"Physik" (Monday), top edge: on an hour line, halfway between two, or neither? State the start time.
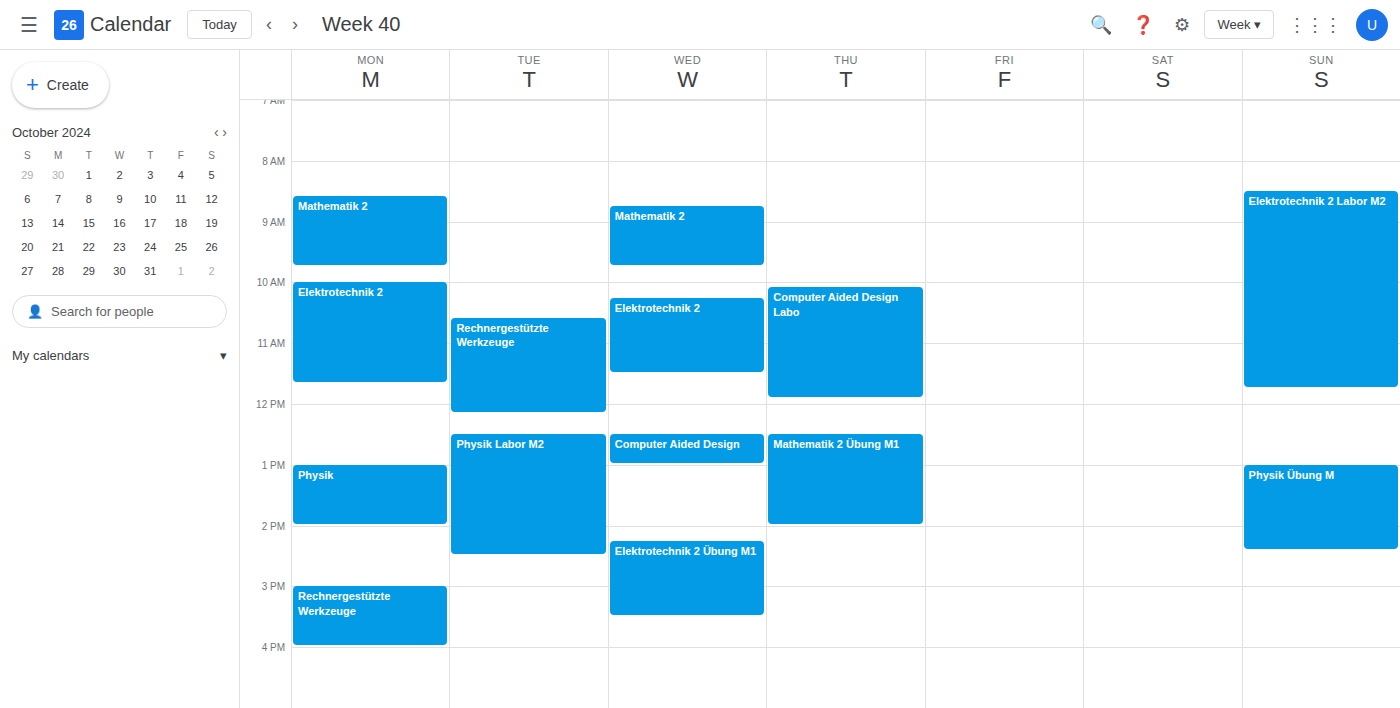
1:00 PM -- exactly on the 1 PM line.